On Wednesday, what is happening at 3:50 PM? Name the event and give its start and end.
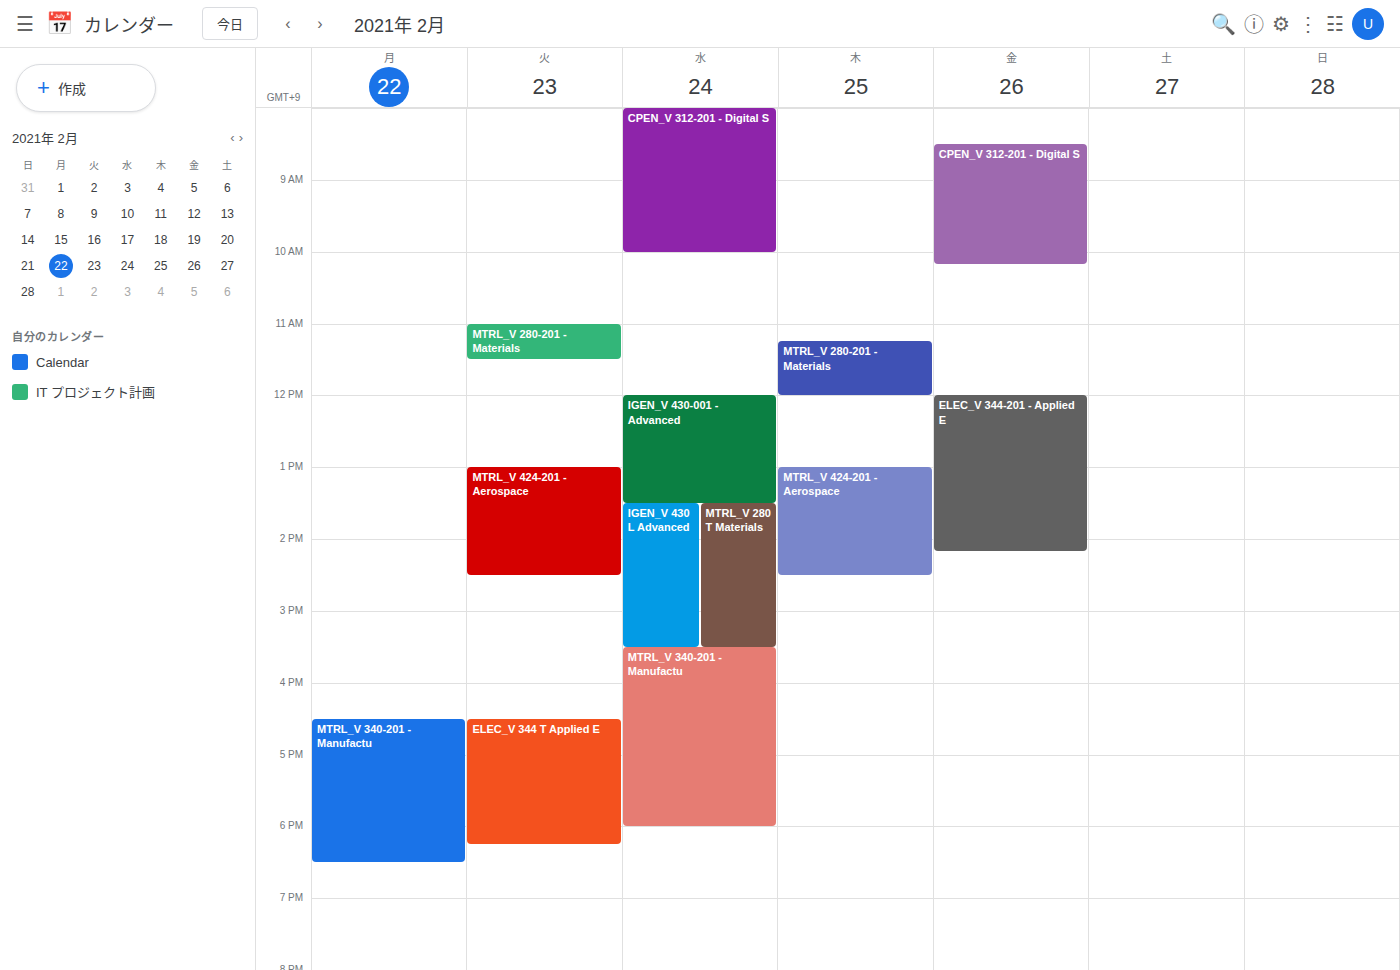
"MTRL_V 340-201 - Manufactu", 3:30 PM to 6:00 PM